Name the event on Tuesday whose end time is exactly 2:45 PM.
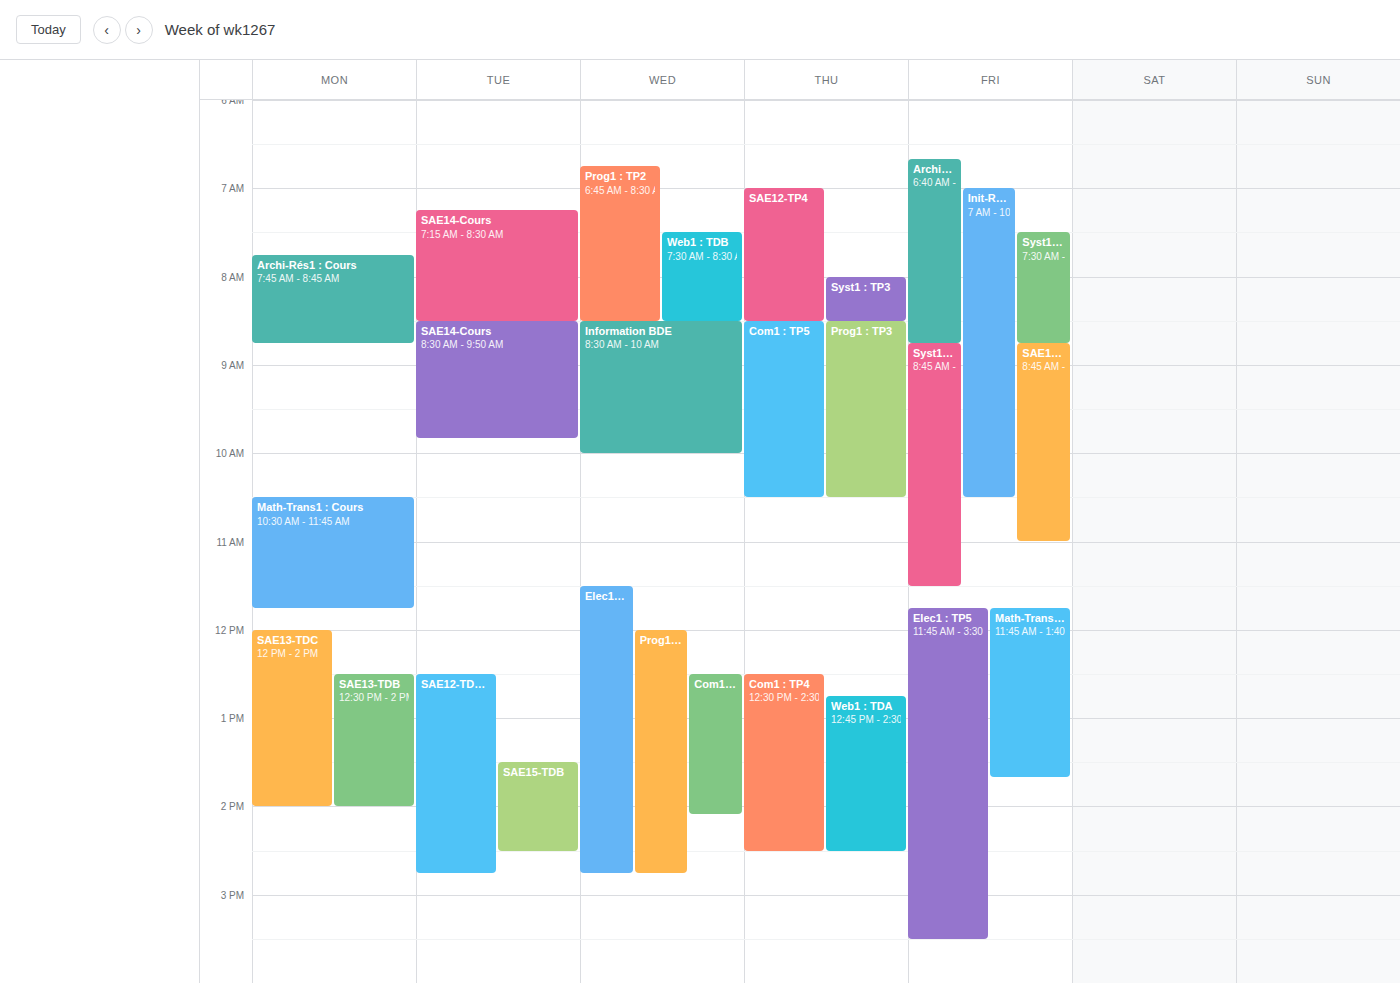
"SAE12-TDA-PT"